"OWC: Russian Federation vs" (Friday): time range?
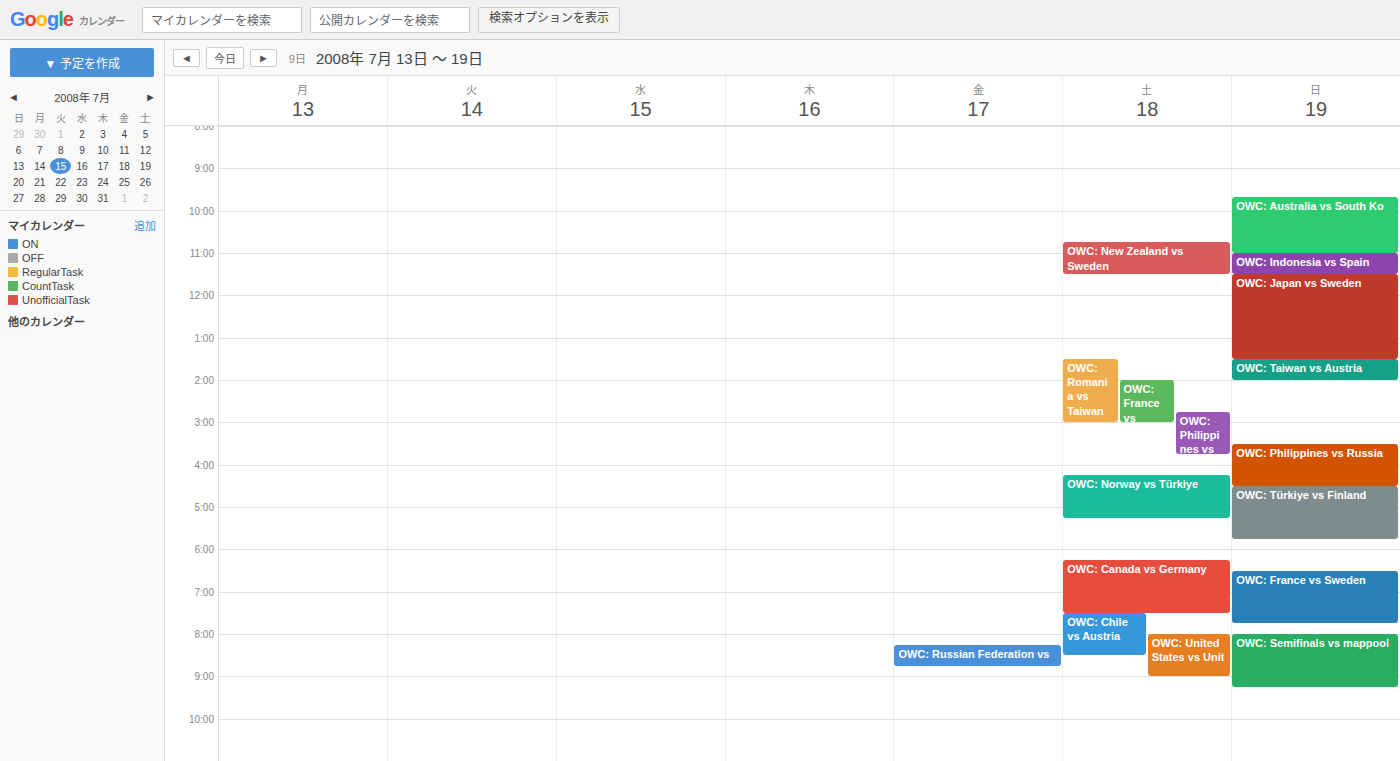
8:15 PM to 8:45 PM